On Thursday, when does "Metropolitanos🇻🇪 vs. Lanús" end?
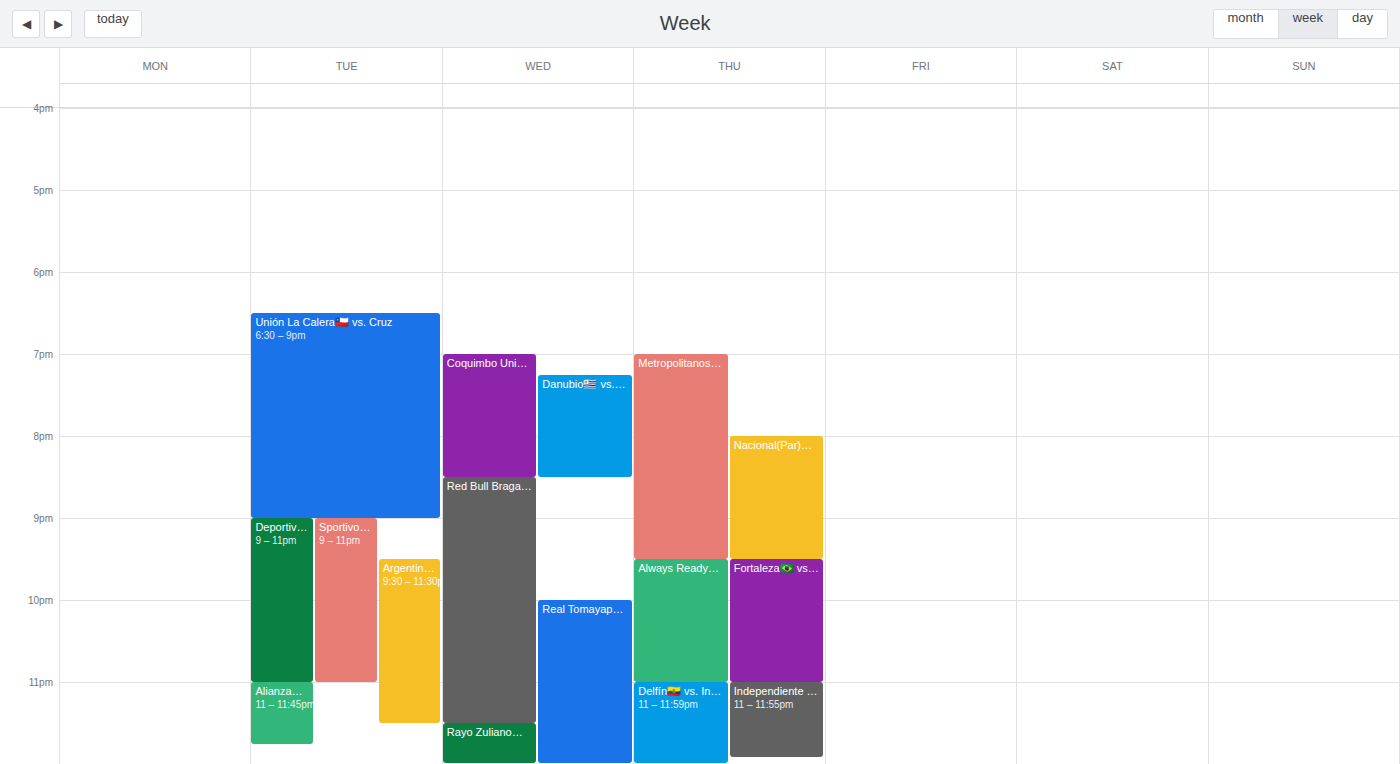
9:30 PM